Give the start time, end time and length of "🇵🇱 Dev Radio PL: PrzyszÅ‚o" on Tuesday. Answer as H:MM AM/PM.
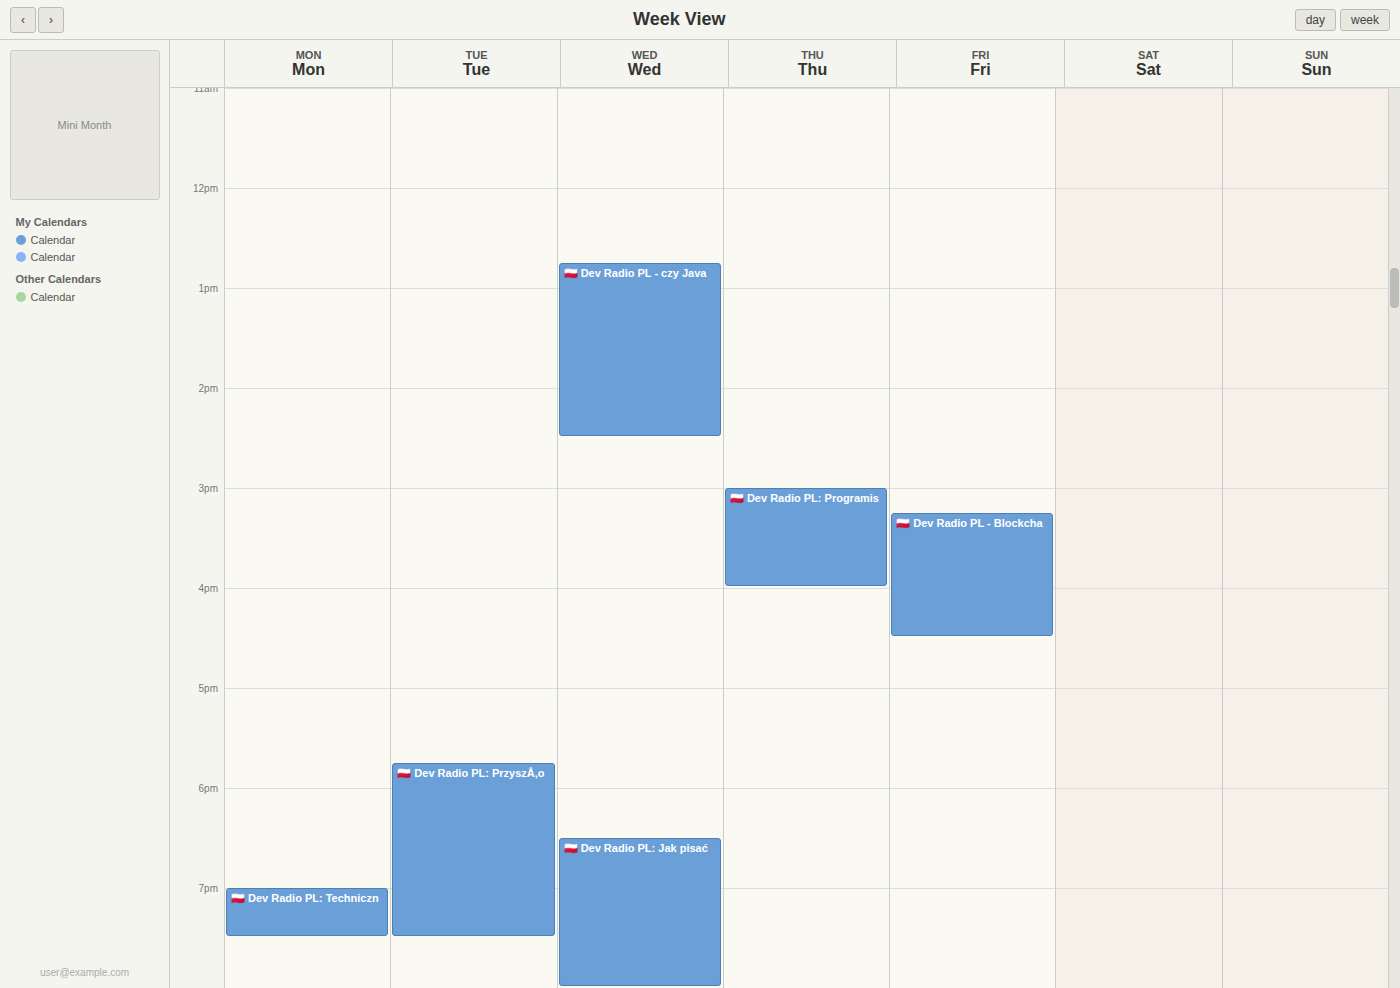
5:45 PM to 7:30 PM, 1 hour 45 minutes